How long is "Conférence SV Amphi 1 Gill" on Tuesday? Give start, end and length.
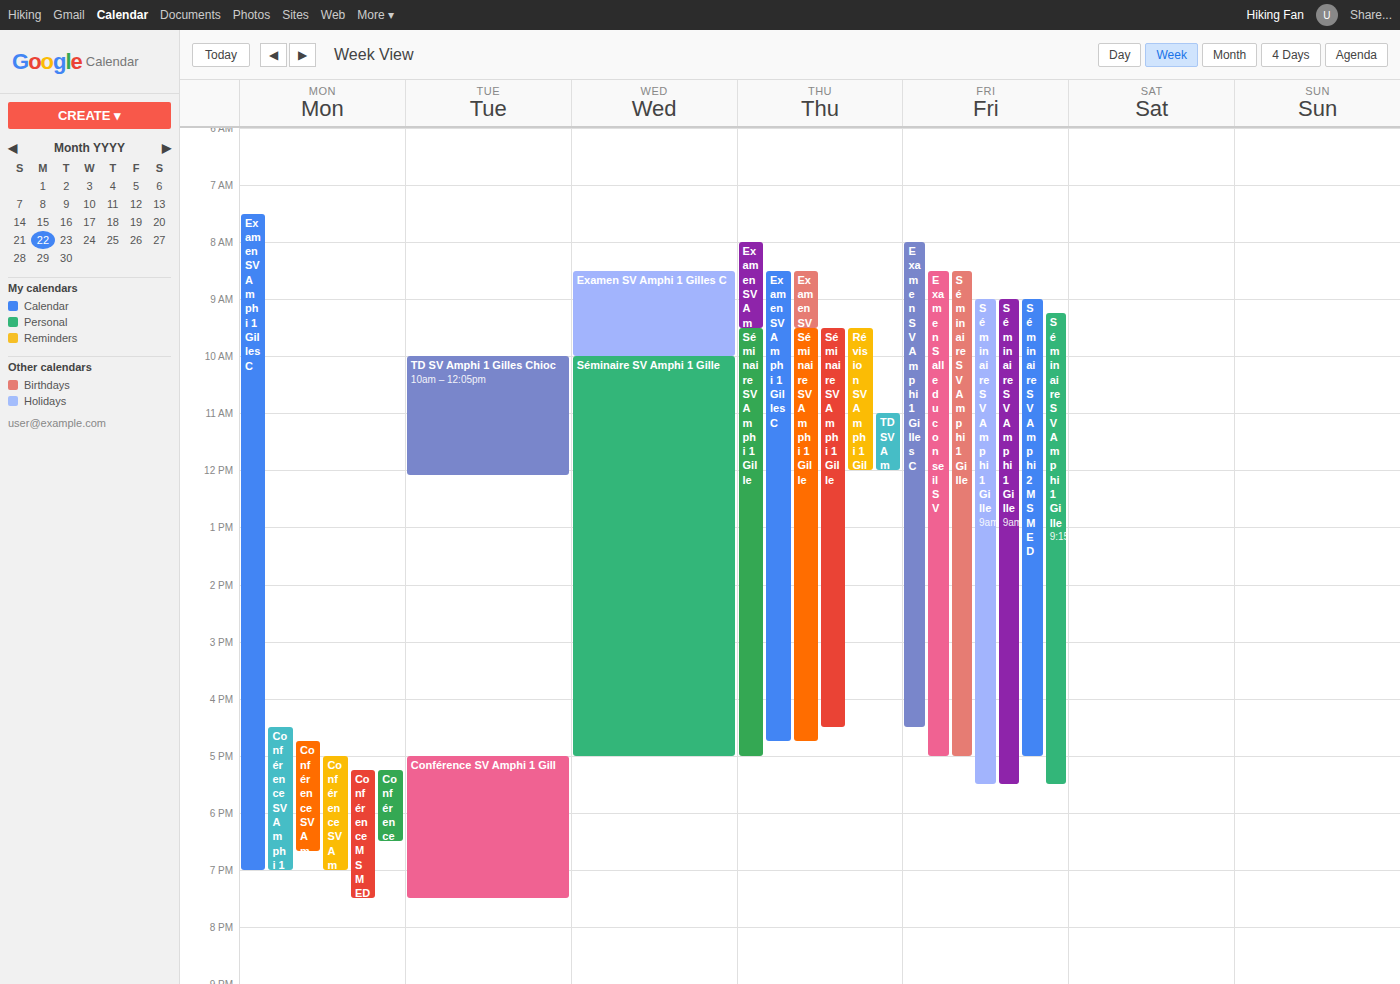
5:00 PM to 7:30 PM, 2 hours 30 minutes